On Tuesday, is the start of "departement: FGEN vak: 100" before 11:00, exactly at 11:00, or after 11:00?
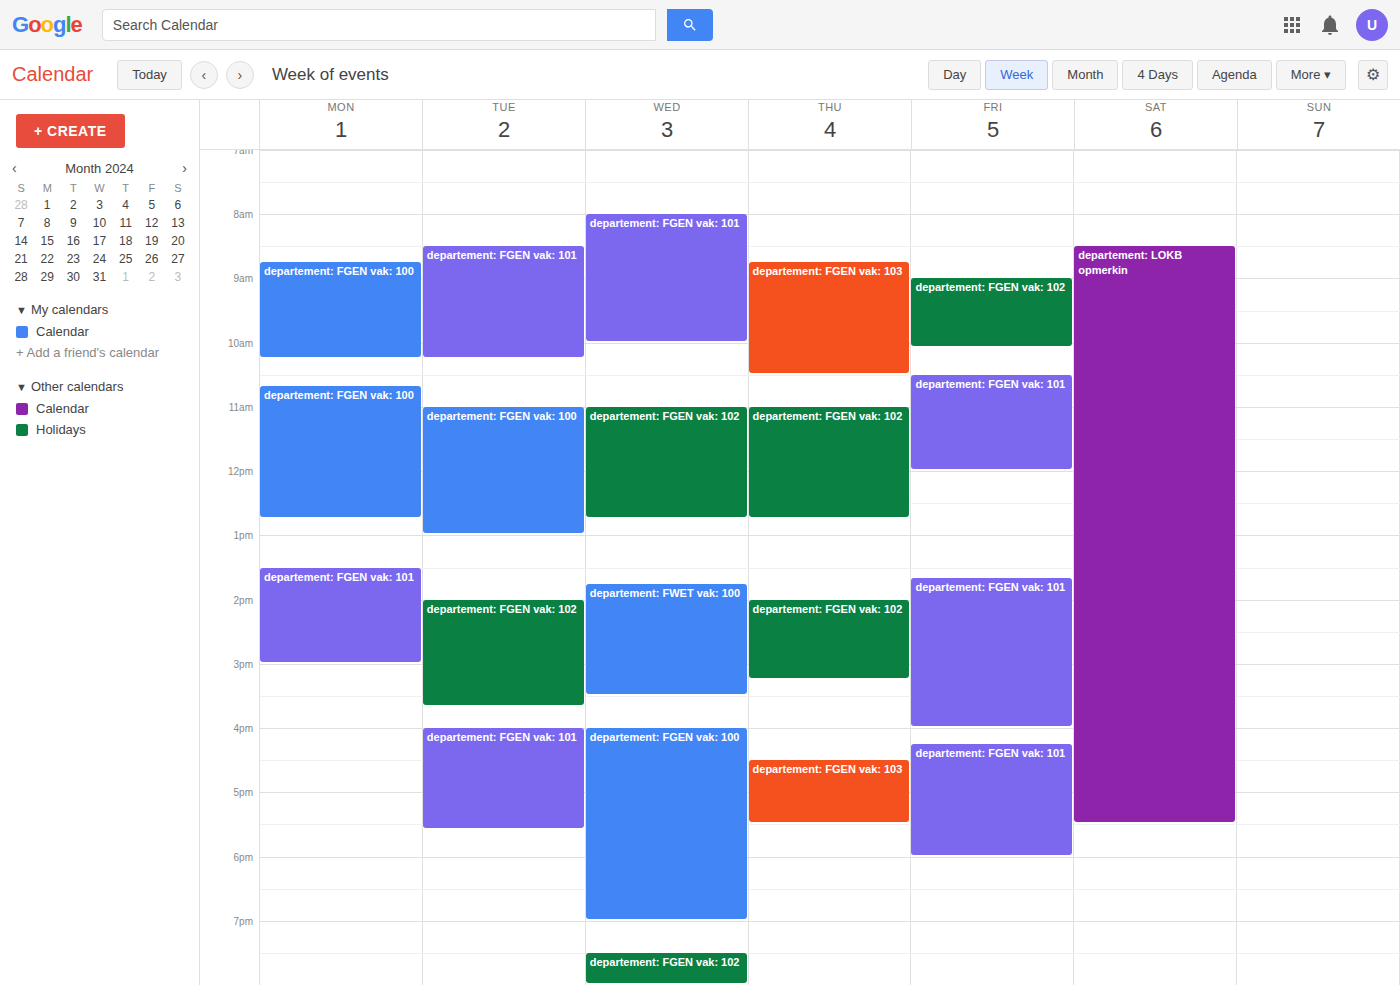
11:00 -- exactly at 11:00, on the 11:00 line.